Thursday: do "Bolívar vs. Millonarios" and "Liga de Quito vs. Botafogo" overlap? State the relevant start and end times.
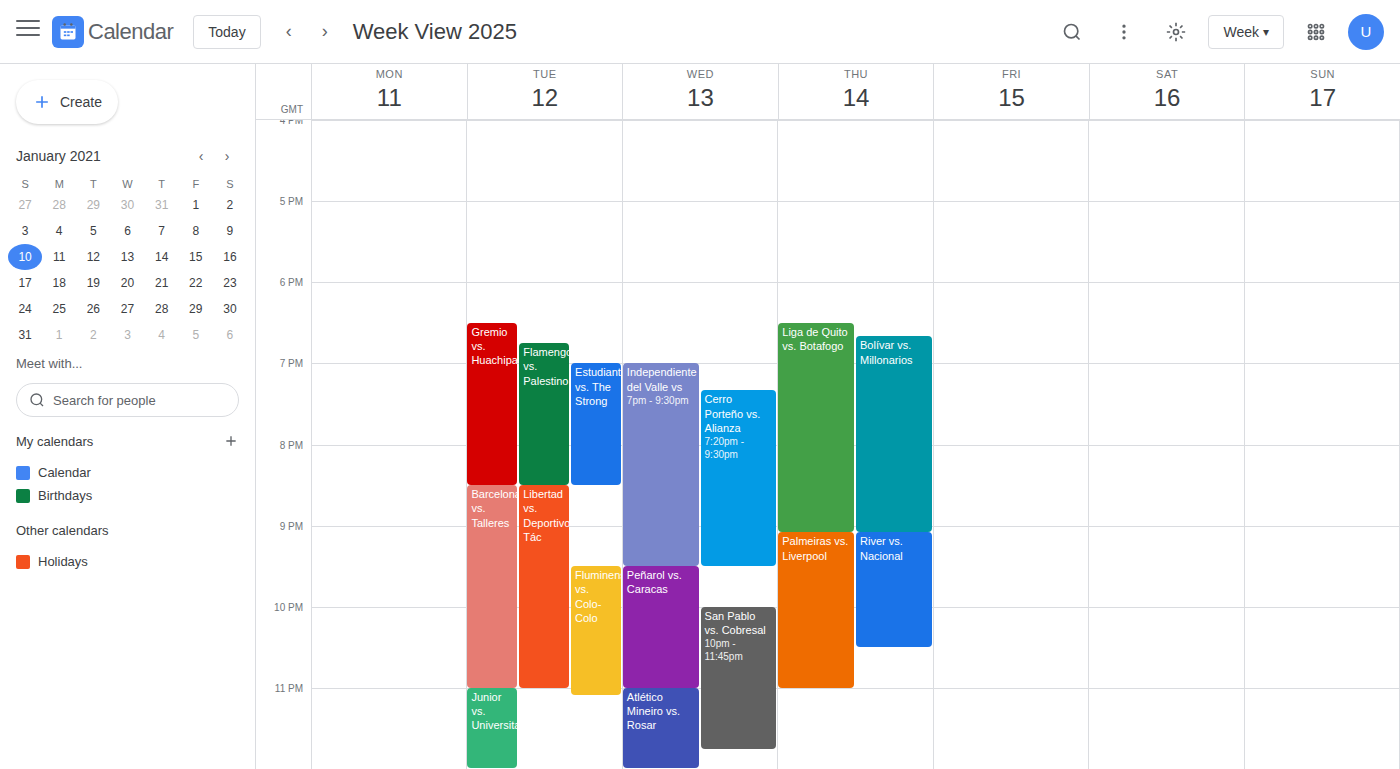
"Bolívar vs. Millonarios" runs 6:40 PM to 9:05 PM, inside "Liga de Quito vs. Botafogo" -- they overlap.